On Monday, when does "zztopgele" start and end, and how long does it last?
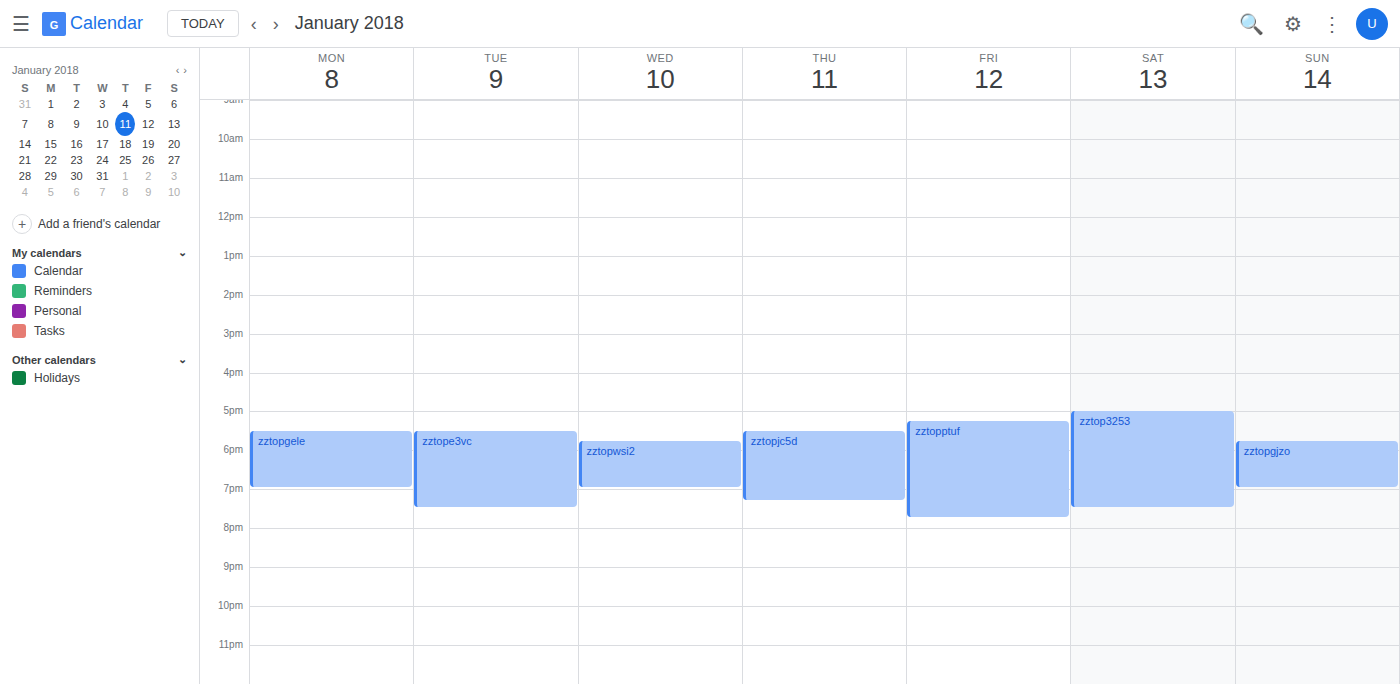
5:30 PM to 7:00 PM, 1 hour 30 minutes